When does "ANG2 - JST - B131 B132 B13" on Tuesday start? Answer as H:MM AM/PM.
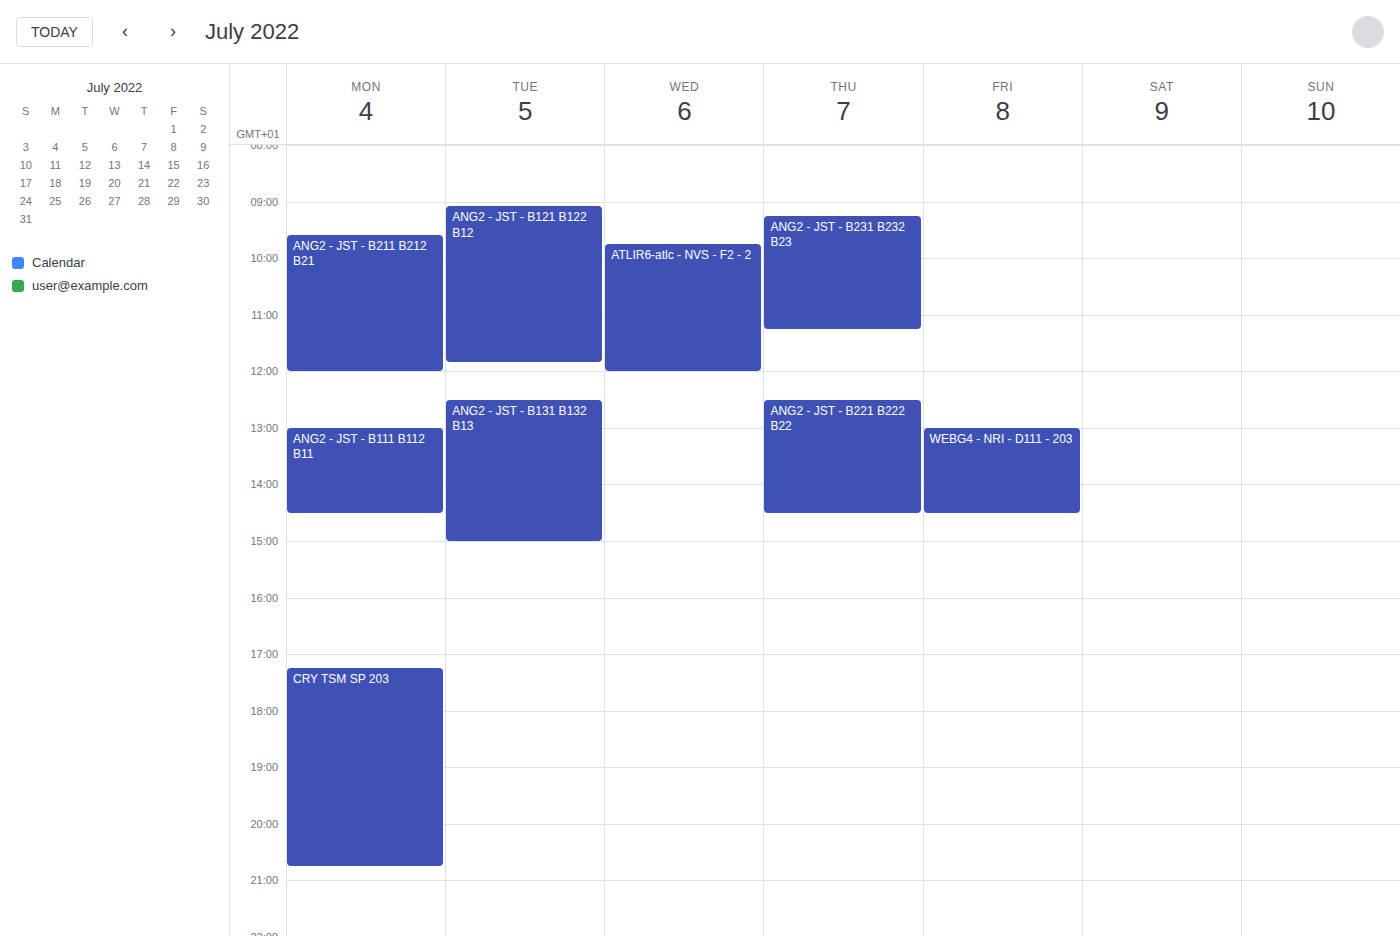
12:30 PM